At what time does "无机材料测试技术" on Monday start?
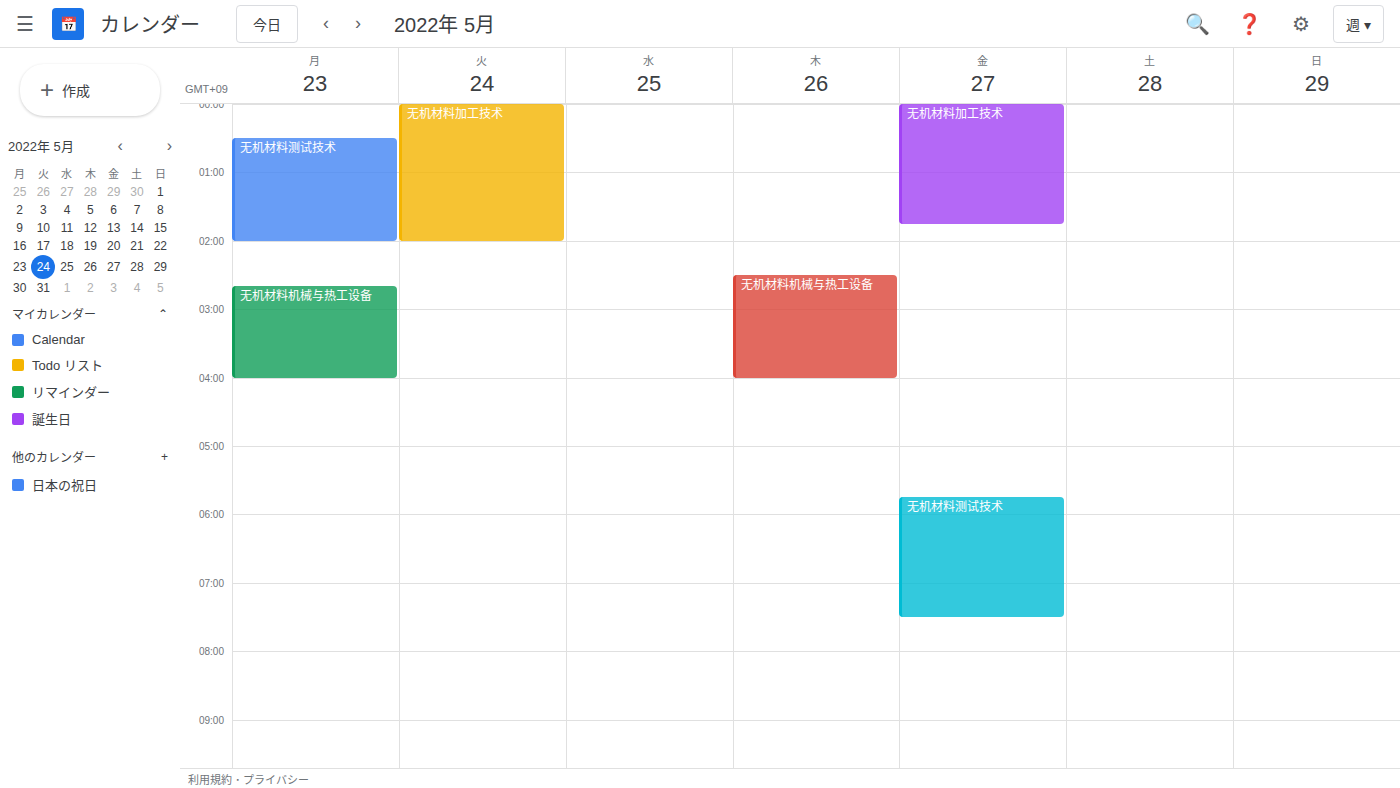
00:30